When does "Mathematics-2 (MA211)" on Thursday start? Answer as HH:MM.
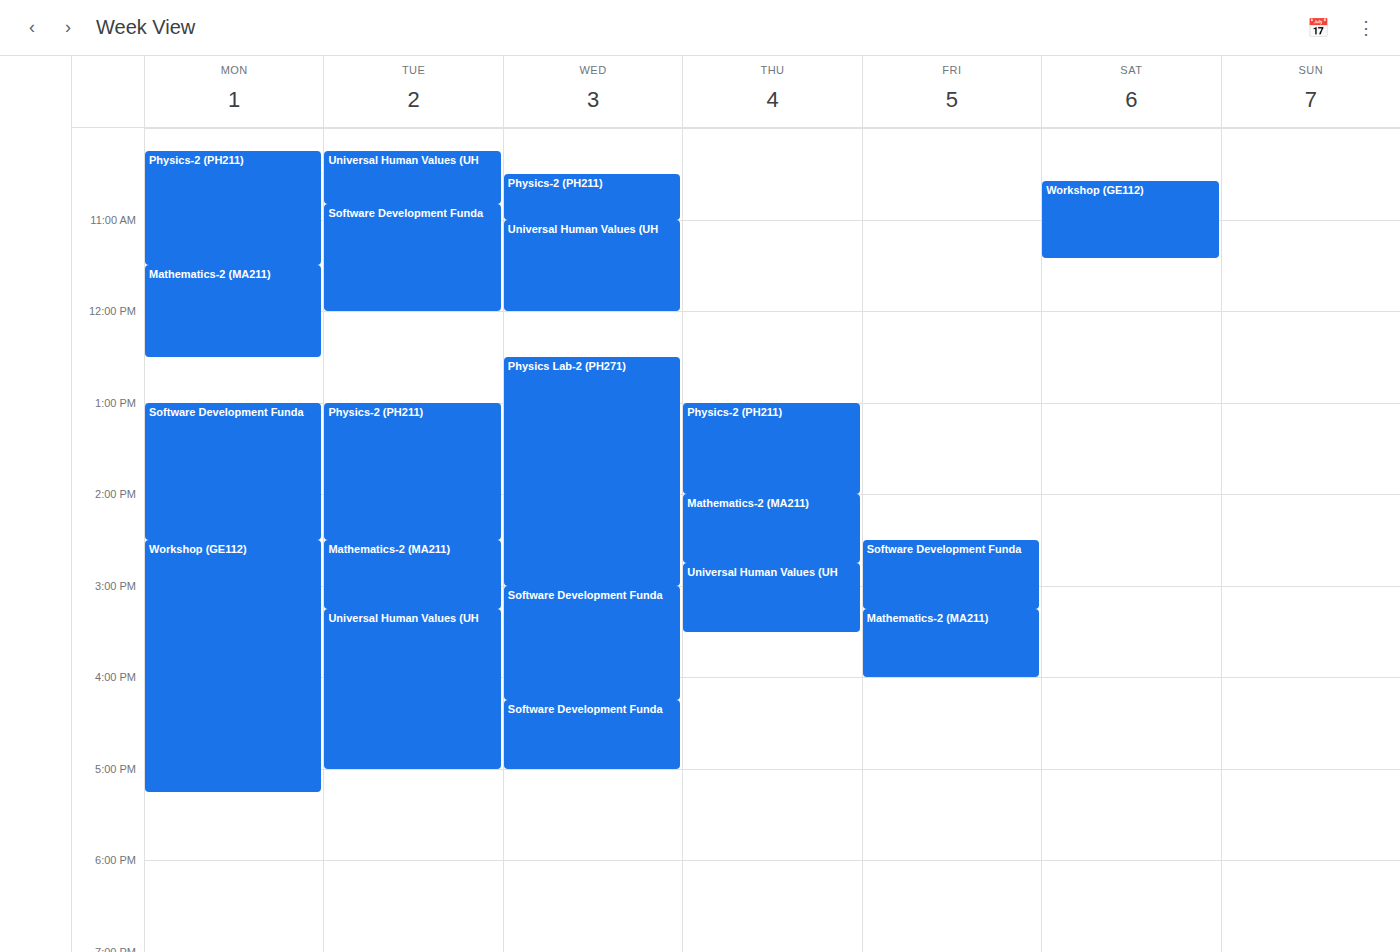
14:00